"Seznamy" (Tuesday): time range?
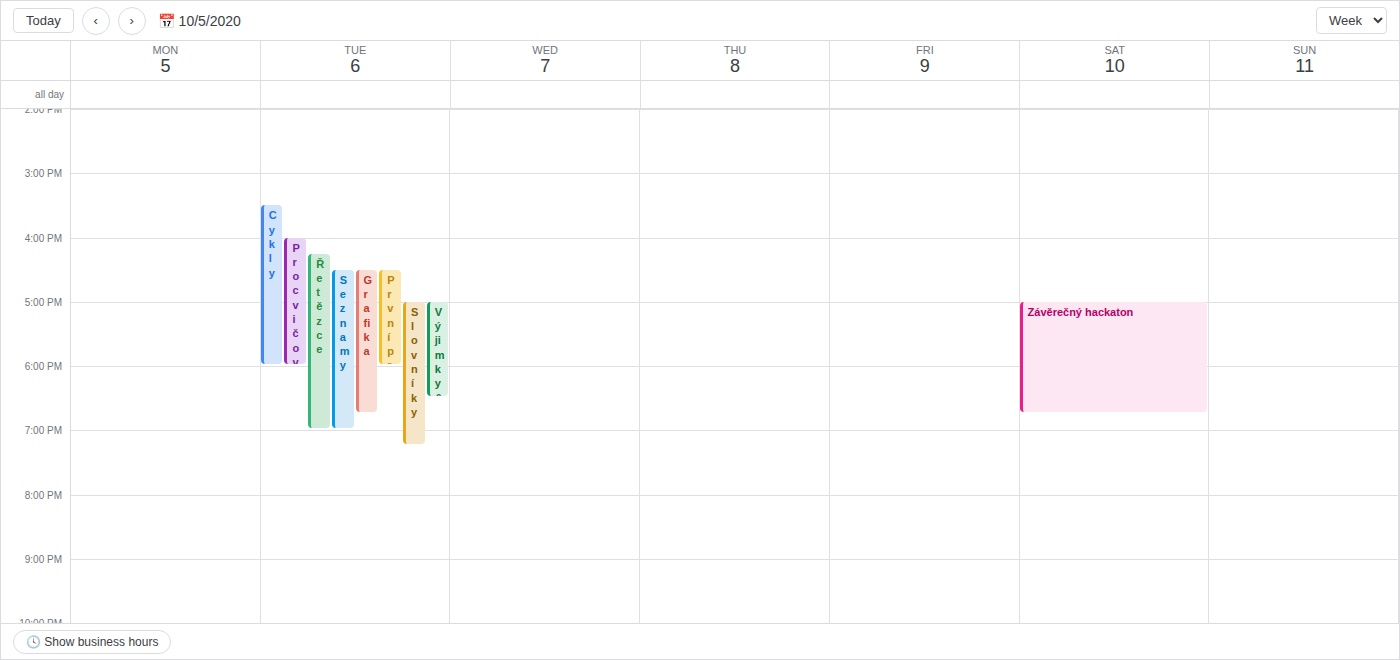
16:30 to 19:00